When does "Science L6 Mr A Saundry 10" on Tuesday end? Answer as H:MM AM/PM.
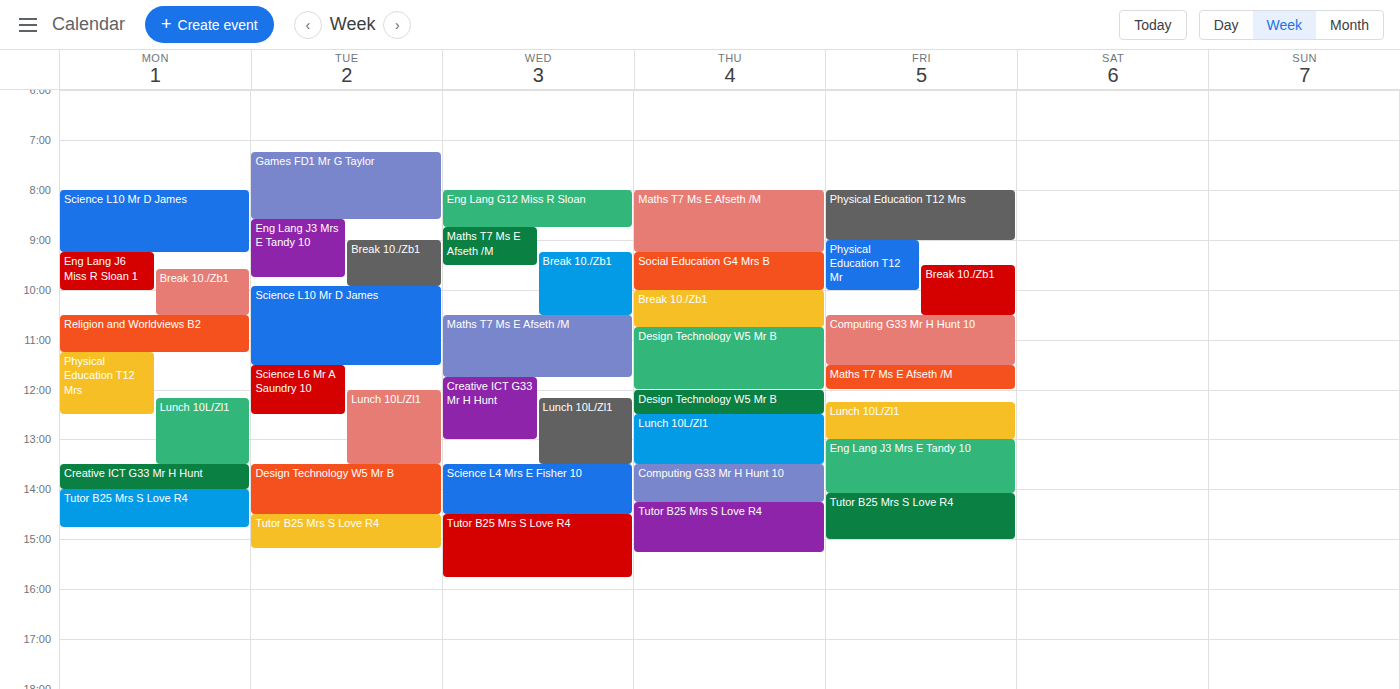
12:30 PM